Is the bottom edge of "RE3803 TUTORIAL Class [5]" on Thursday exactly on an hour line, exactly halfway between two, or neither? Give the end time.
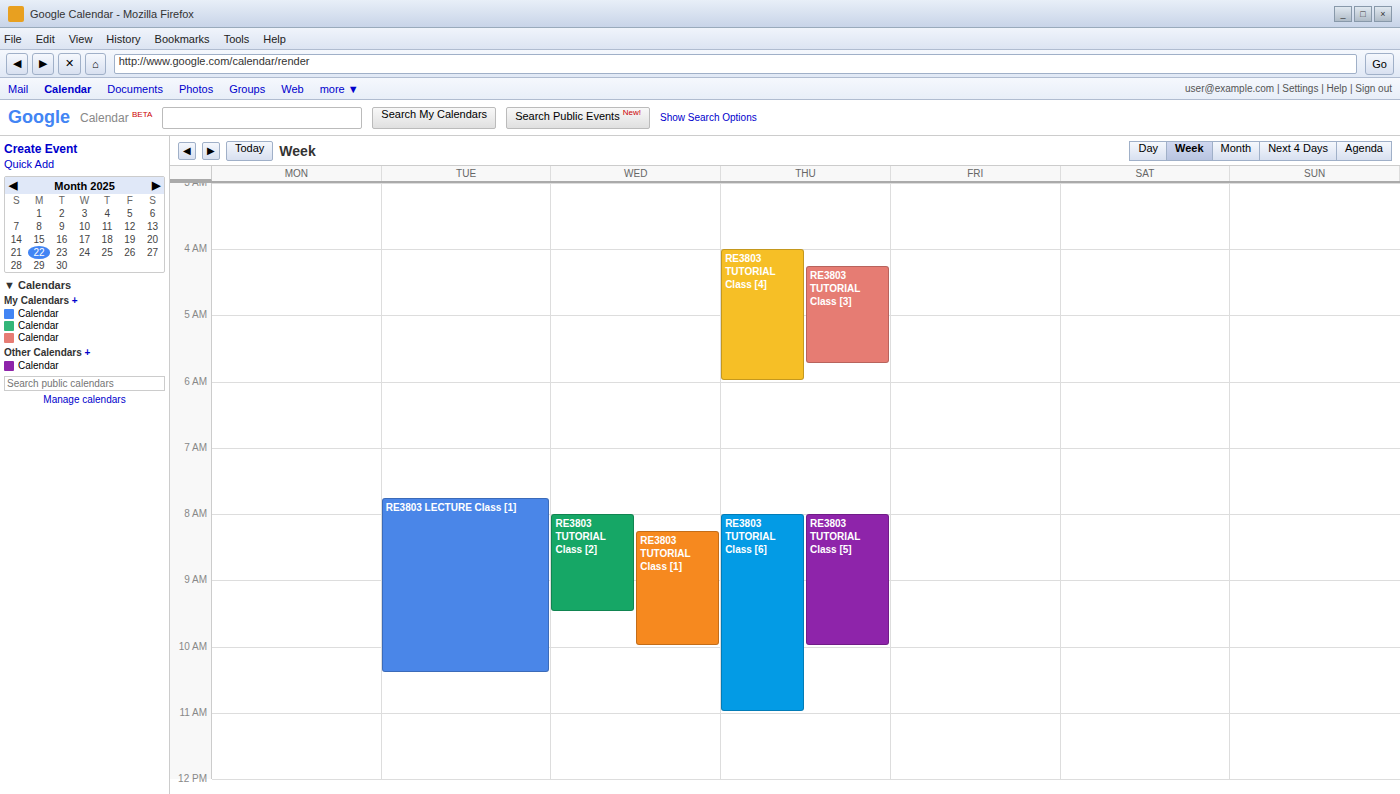
10:00 -- exactly on the 10:00 line.